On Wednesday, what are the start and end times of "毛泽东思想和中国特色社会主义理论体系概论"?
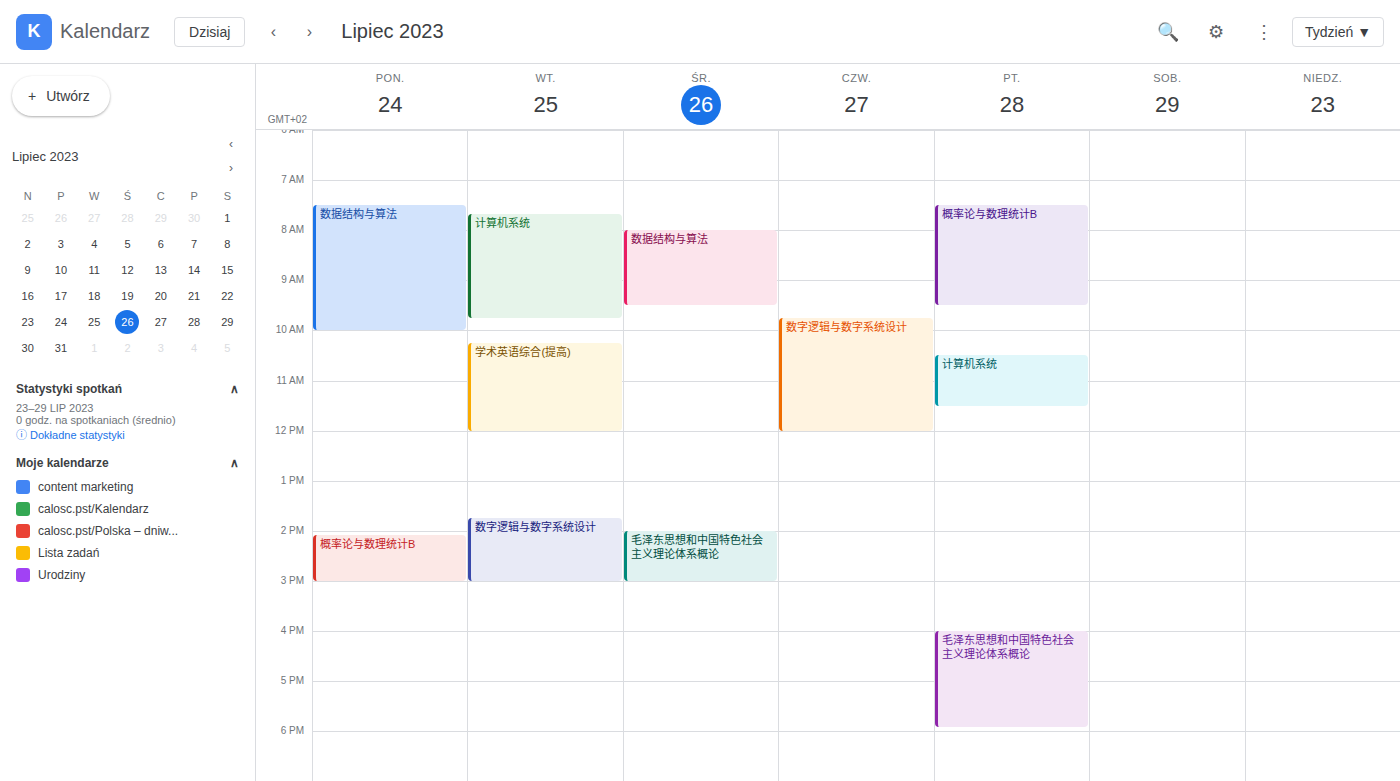
2:00 PM to 3:00 PM